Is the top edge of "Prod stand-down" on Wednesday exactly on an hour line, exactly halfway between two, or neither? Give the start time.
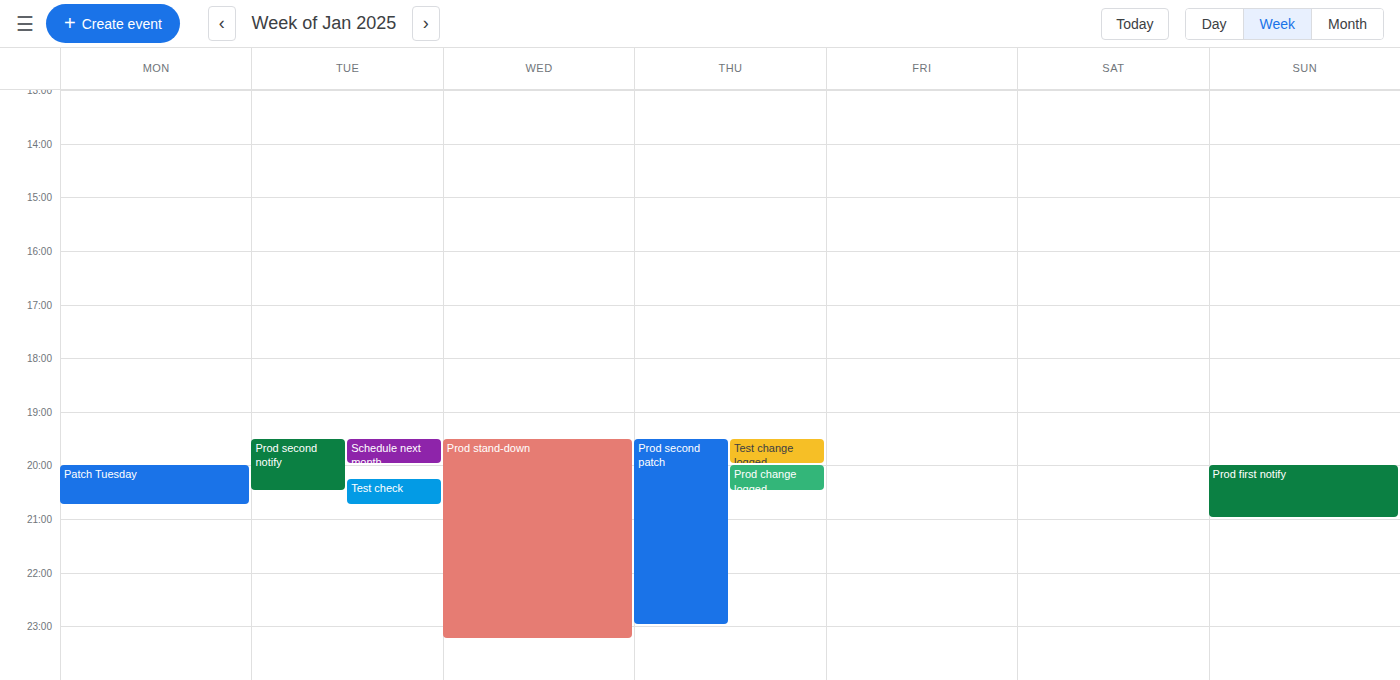
7:30 PM -- halfway between the 7 PM and 8 PM lines.